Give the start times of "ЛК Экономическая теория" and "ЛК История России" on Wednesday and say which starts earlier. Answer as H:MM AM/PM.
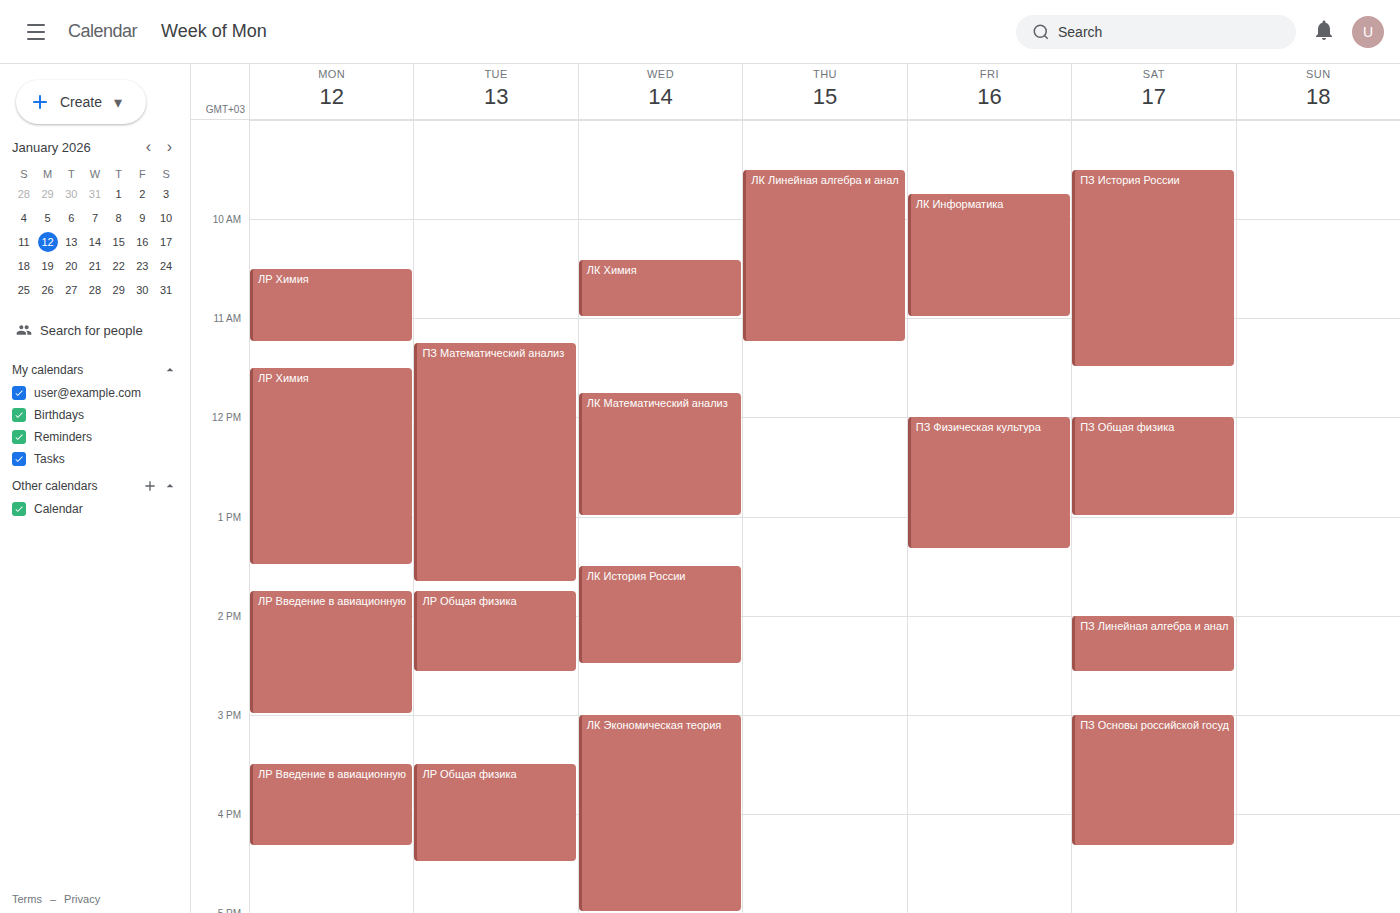
"ЛК История России" 1:30 PM; "ЛК Экономическая теория" 3:00 PM.